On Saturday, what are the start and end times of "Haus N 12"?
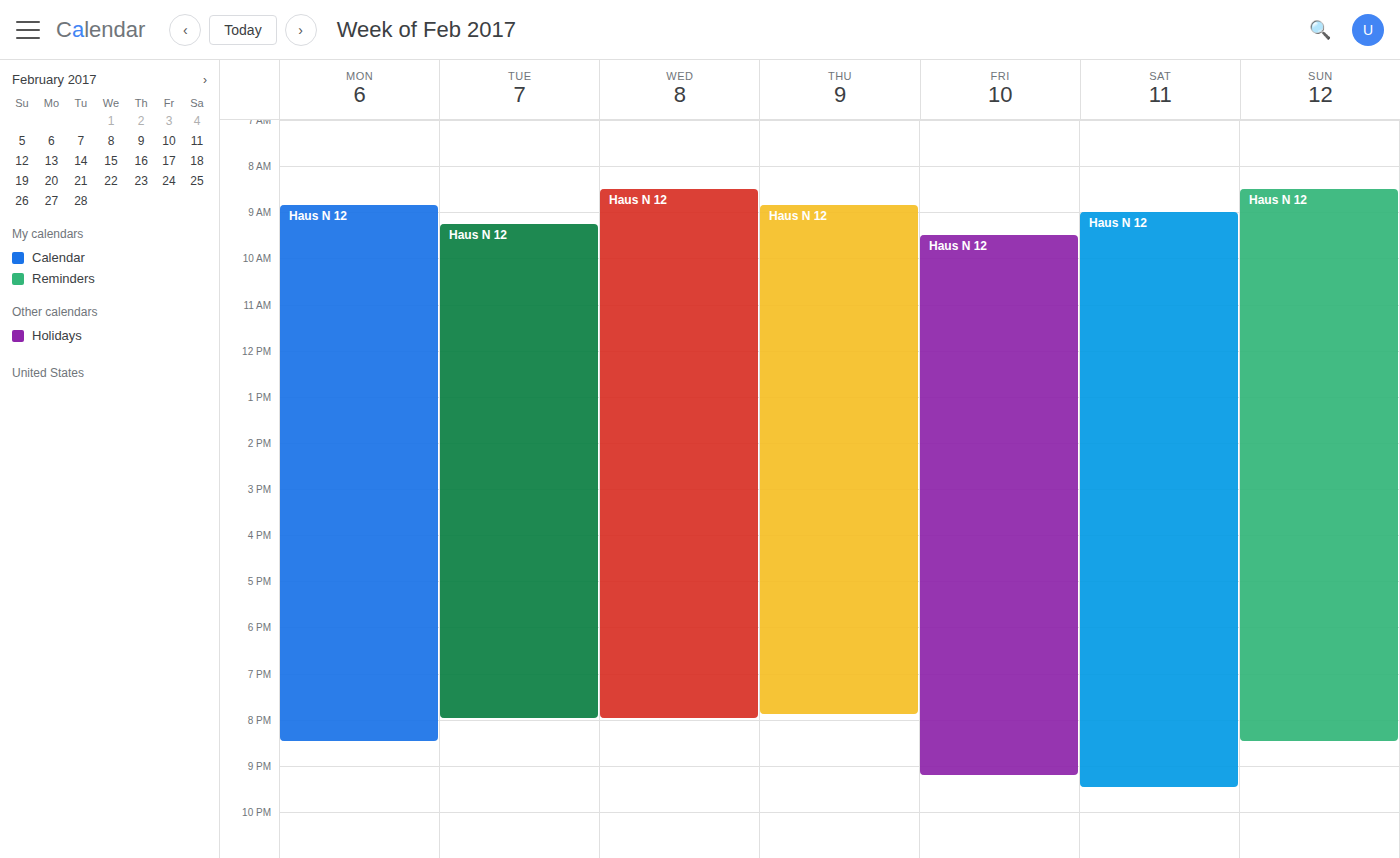
9:00 AM to 9:30 PM